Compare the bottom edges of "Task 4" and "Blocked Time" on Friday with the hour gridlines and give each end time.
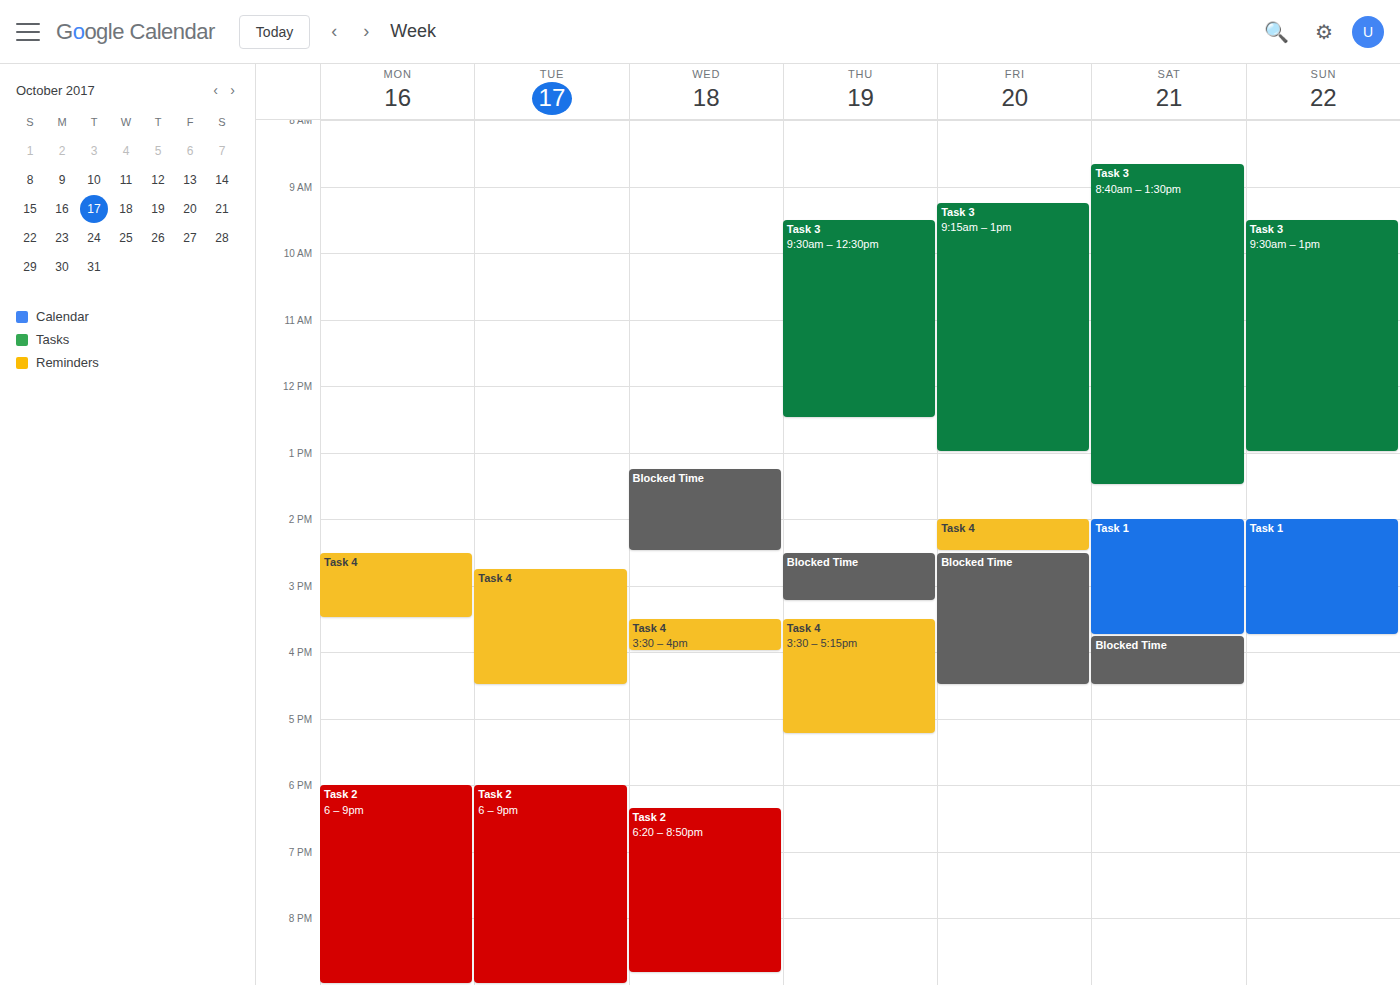
"Task 4": 2:30 PM, halfway between the 2 PM and 3 PM lines. "Blocked Time": 4:30 PM, halfway between the 4 PM and 5 PM lines.